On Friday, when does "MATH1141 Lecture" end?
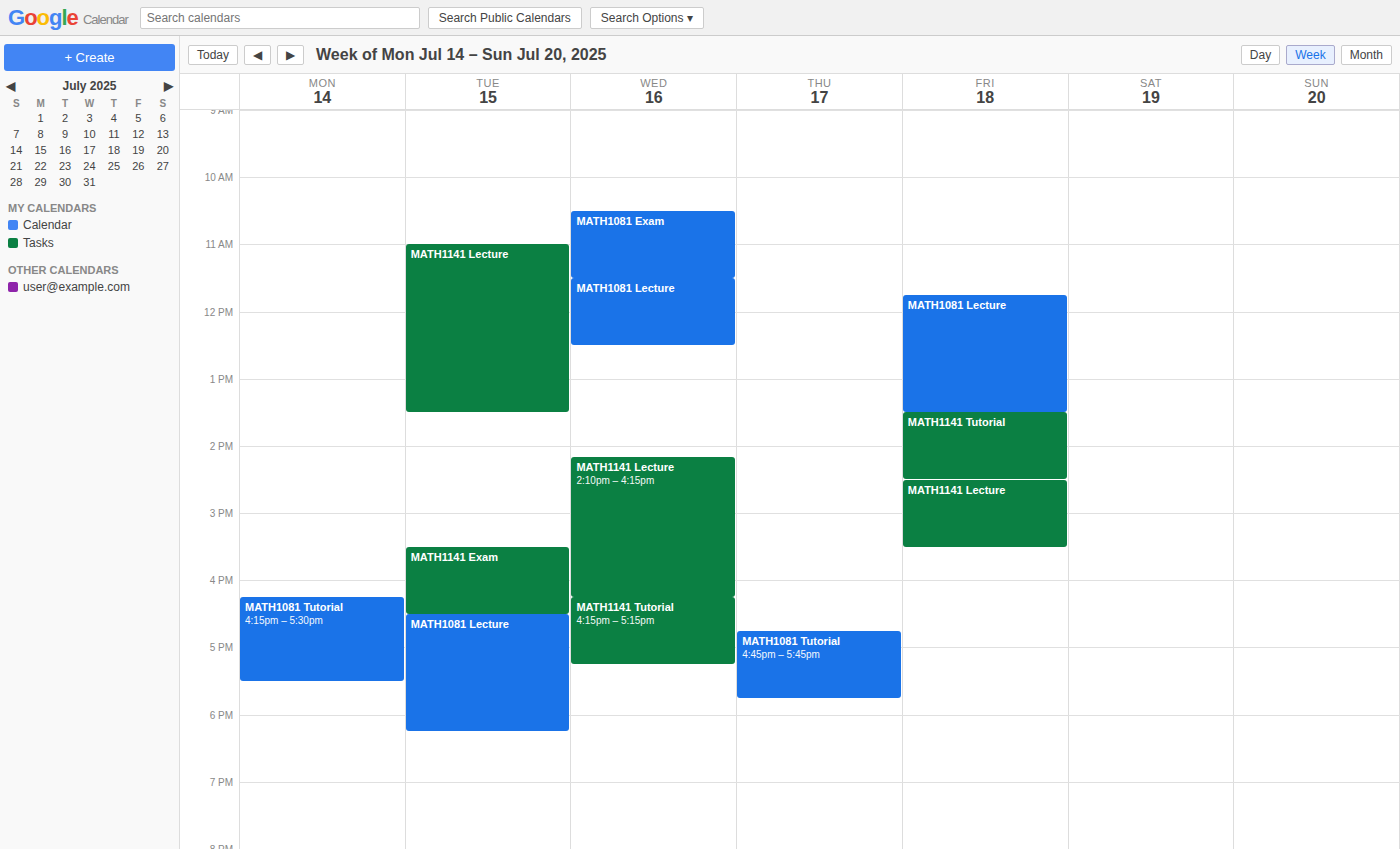
3:30 PM